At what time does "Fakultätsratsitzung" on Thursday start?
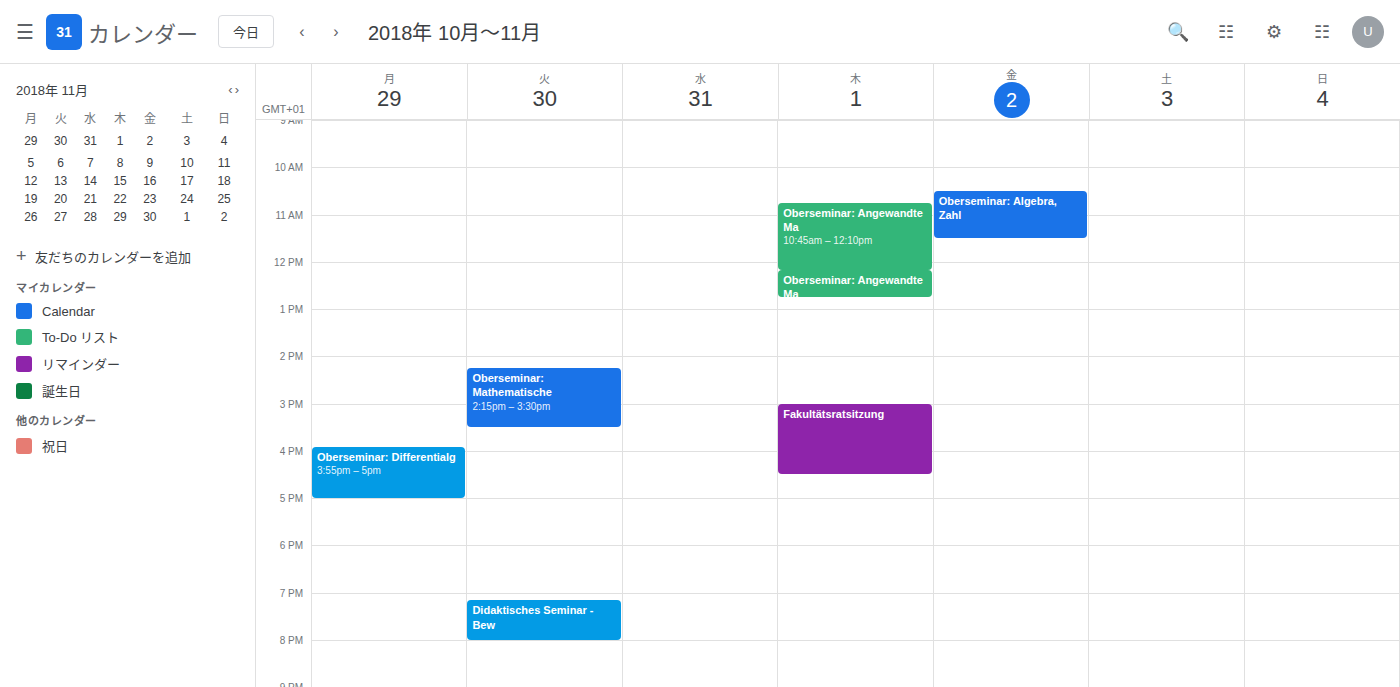
3:00 PM